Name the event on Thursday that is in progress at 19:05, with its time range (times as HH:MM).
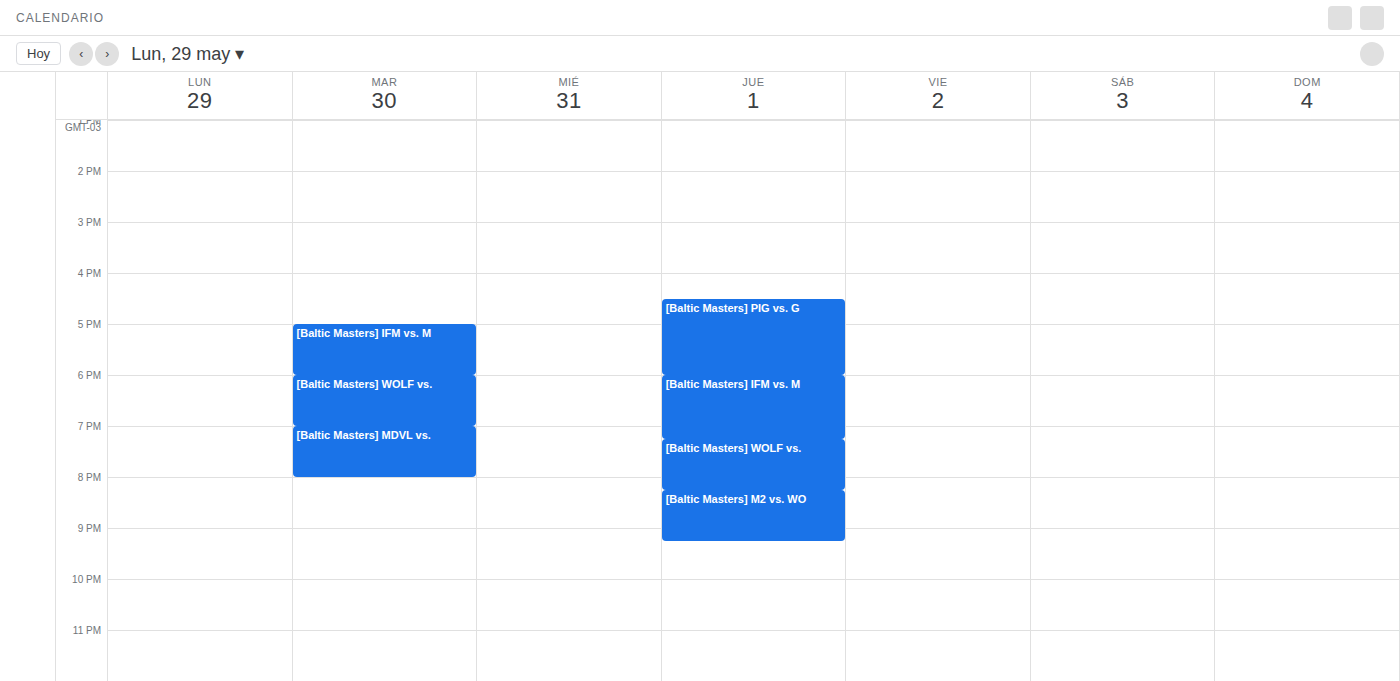
"[Baltic Masters] IFM vs. M", 18:00 to 19:15